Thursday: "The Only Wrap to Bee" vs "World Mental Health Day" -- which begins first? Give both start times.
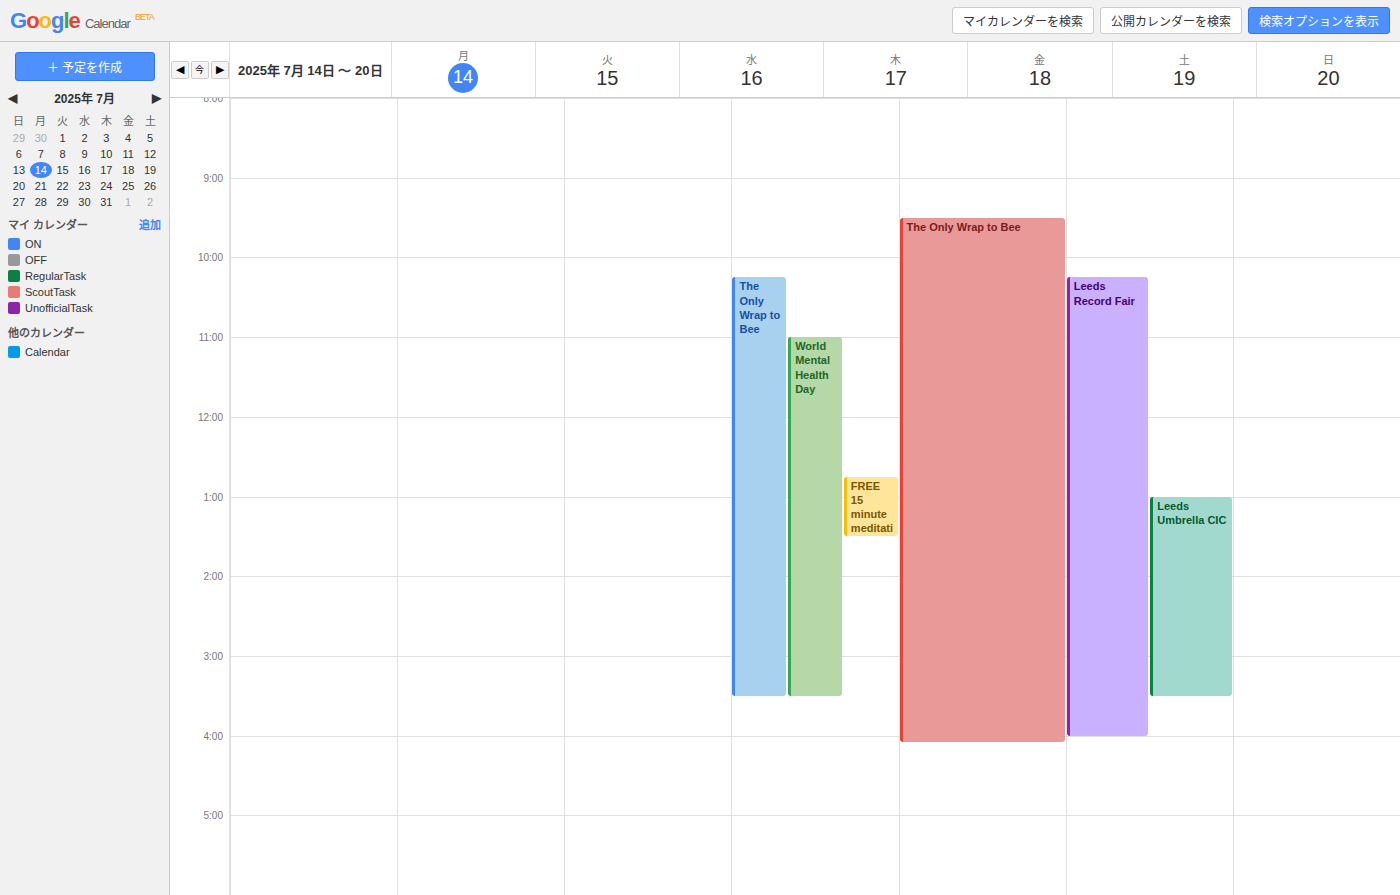
"The Only Wrap to Bee" 10:15; "World Mental Health Day" 11:00.